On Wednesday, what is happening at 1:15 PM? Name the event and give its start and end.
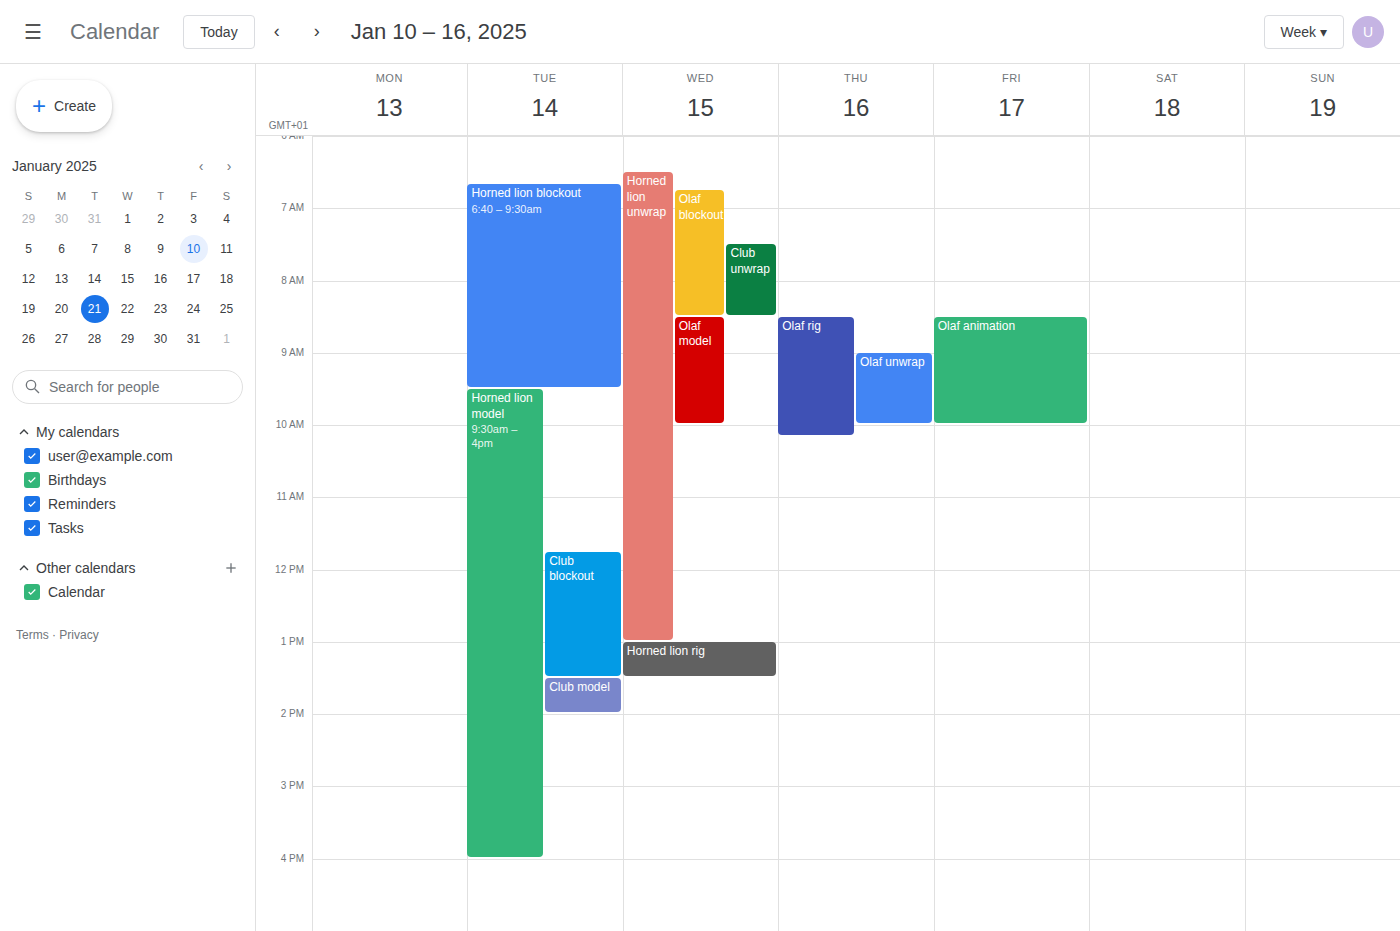
"Horned lion rig", 1:00 PM to 1:30 PM